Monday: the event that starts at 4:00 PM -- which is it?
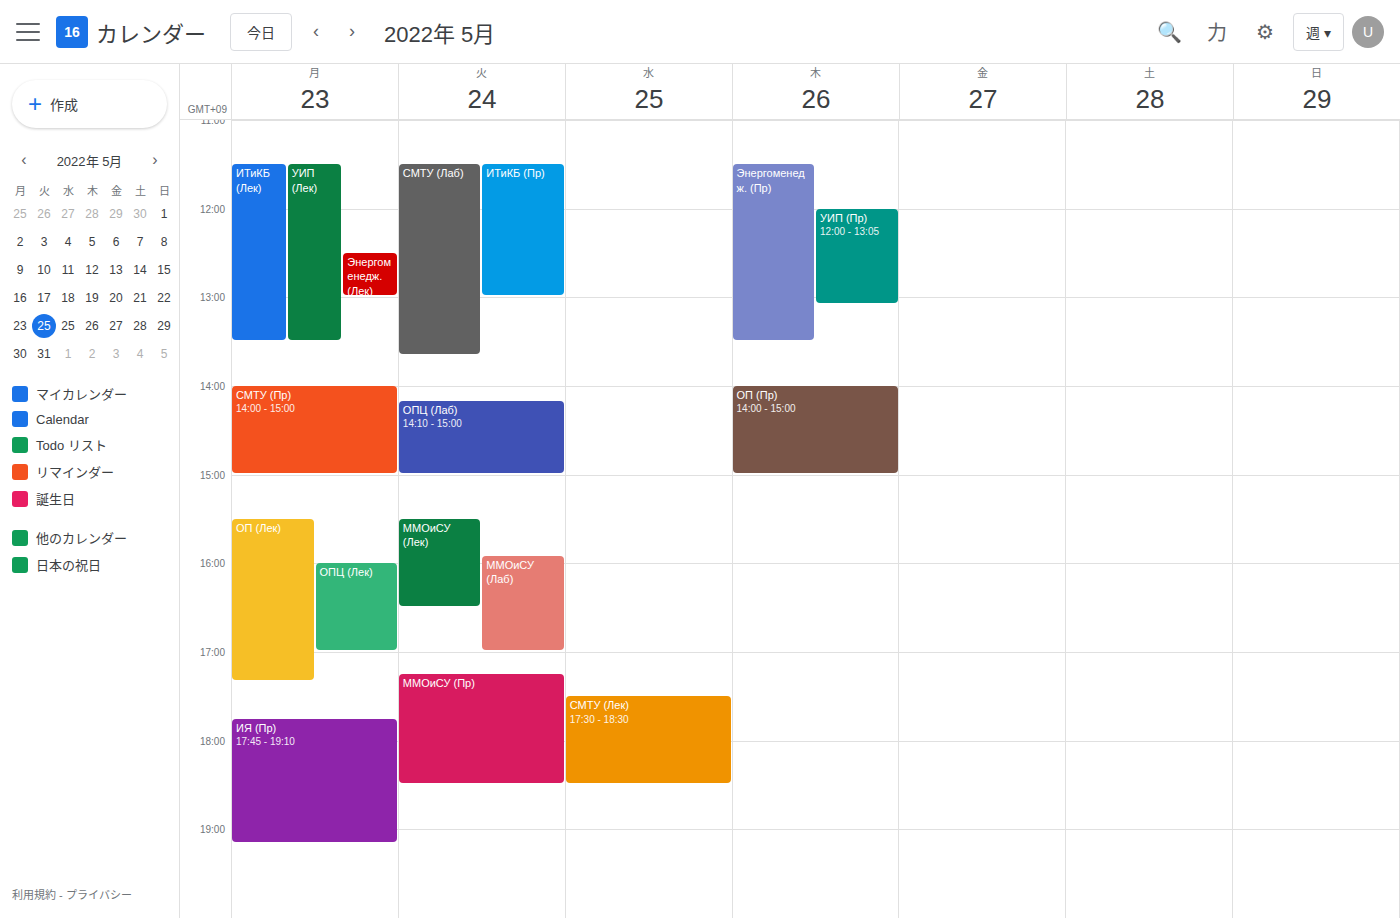
"ОПЦ (Лек)"